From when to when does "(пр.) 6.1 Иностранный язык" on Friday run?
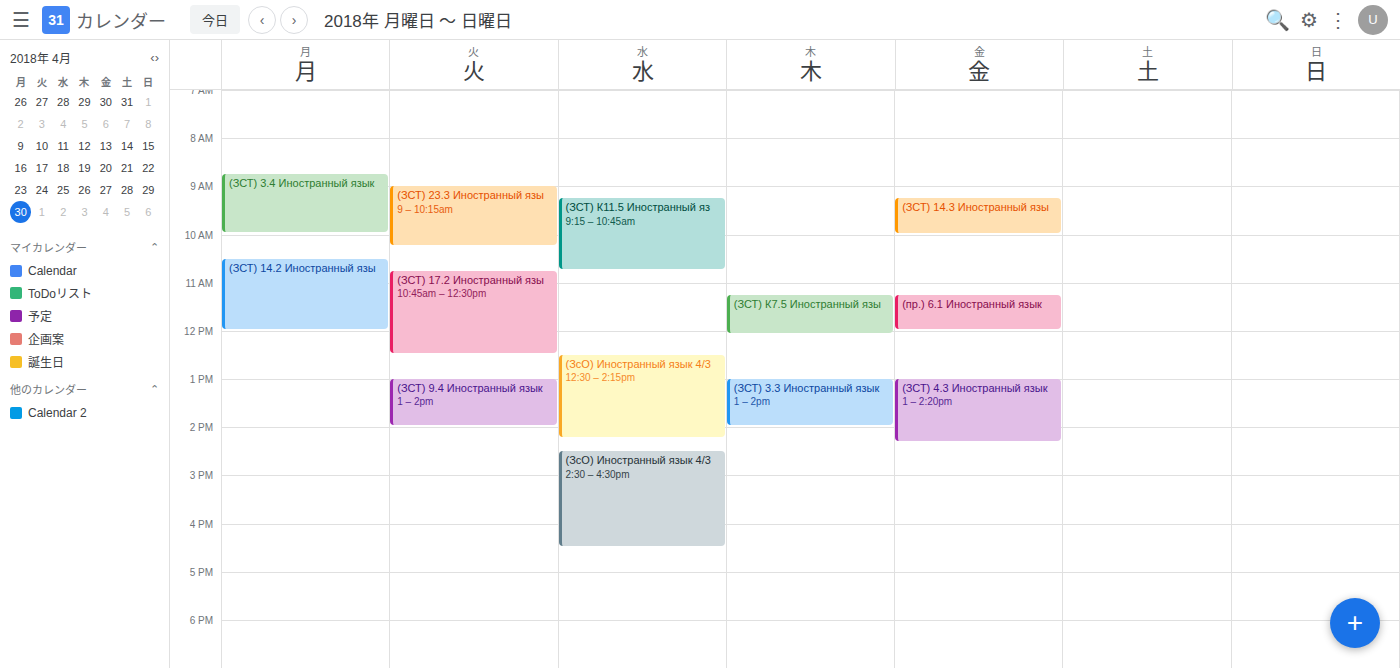
11:15 to 12:00